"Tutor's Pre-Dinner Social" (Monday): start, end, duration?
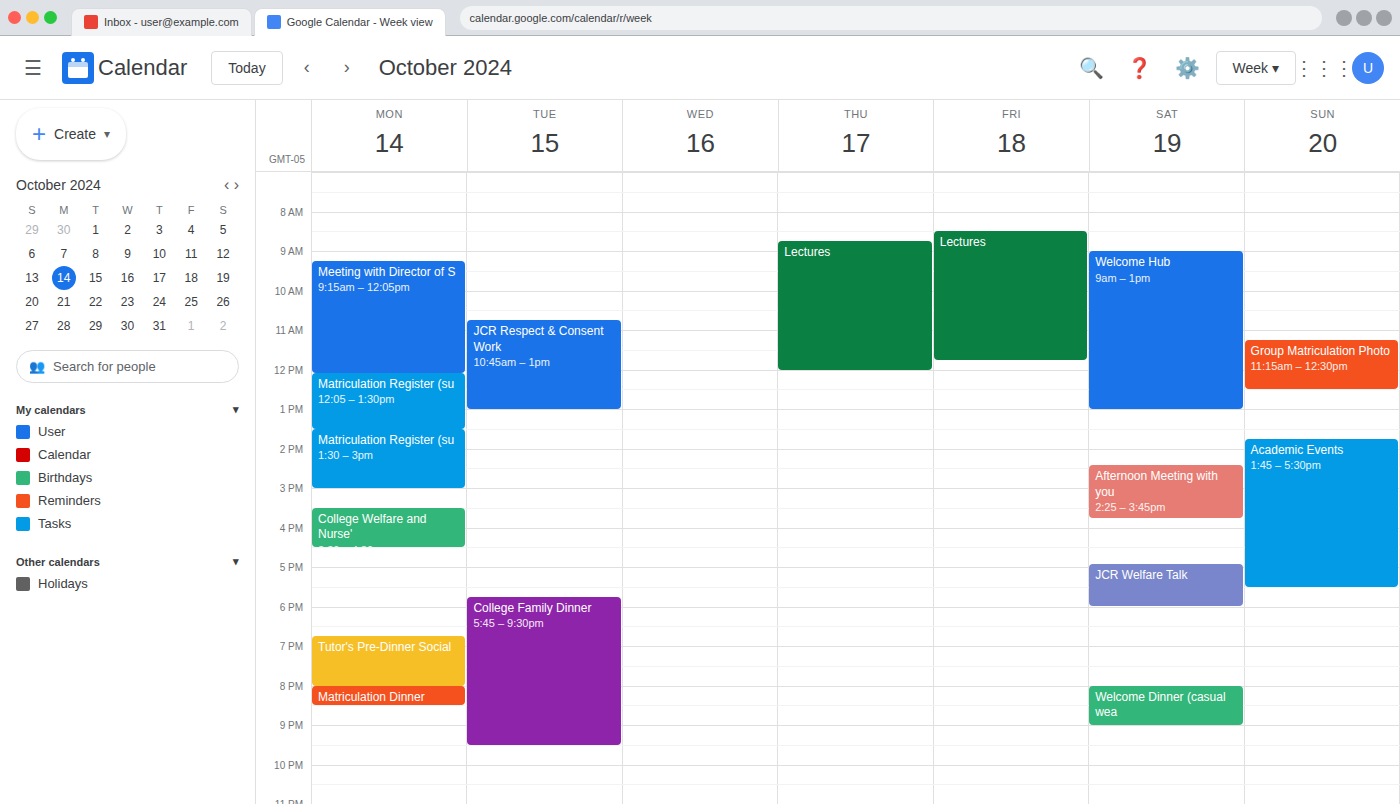
6:45 PM to 8:00 PM, 1 hour 15 minutes